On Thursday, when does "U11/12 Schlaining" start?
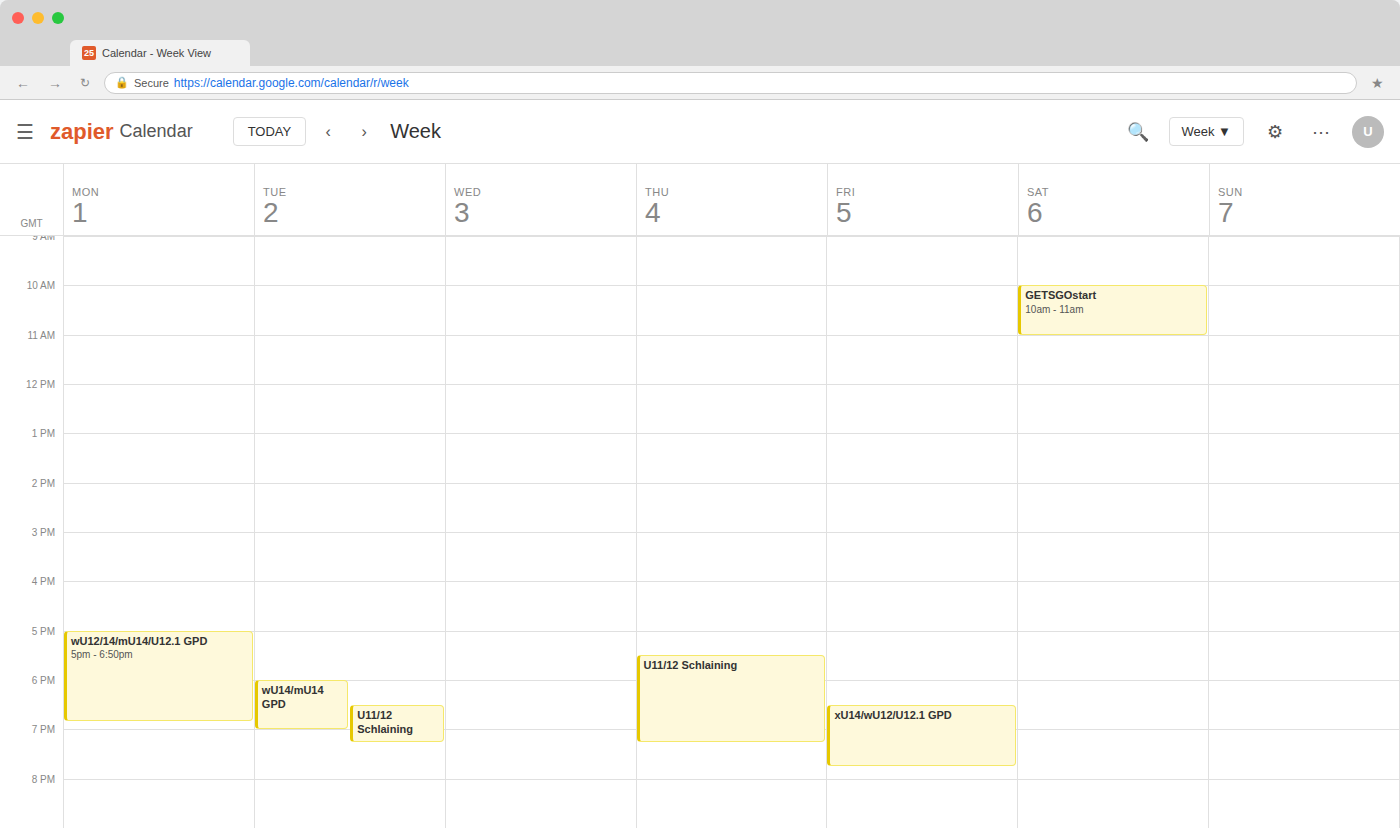
5:30 PM